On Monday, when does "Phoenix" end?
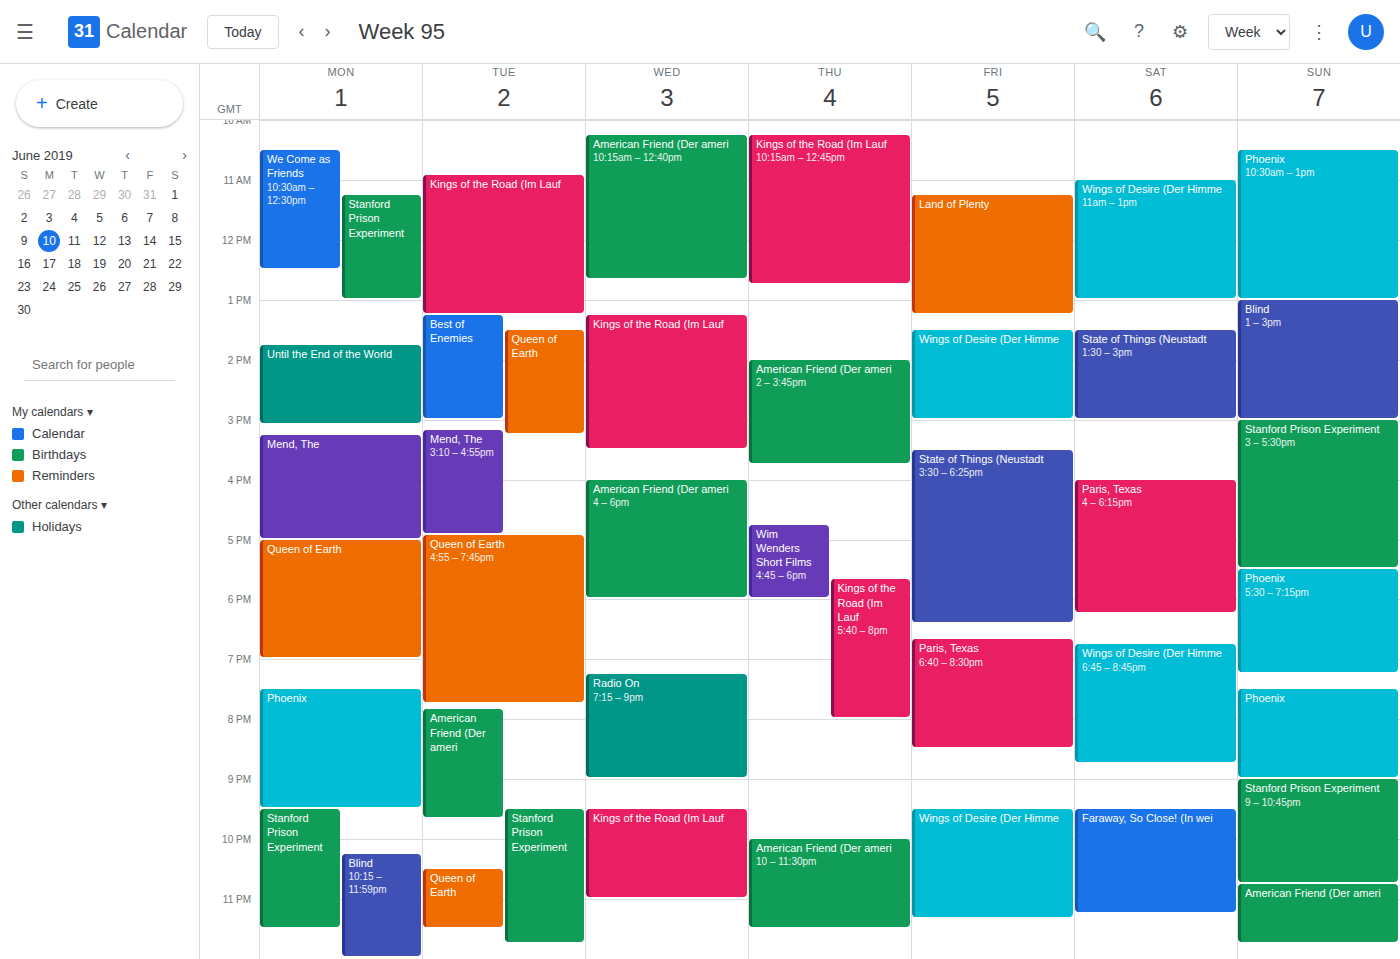
9:30 PM